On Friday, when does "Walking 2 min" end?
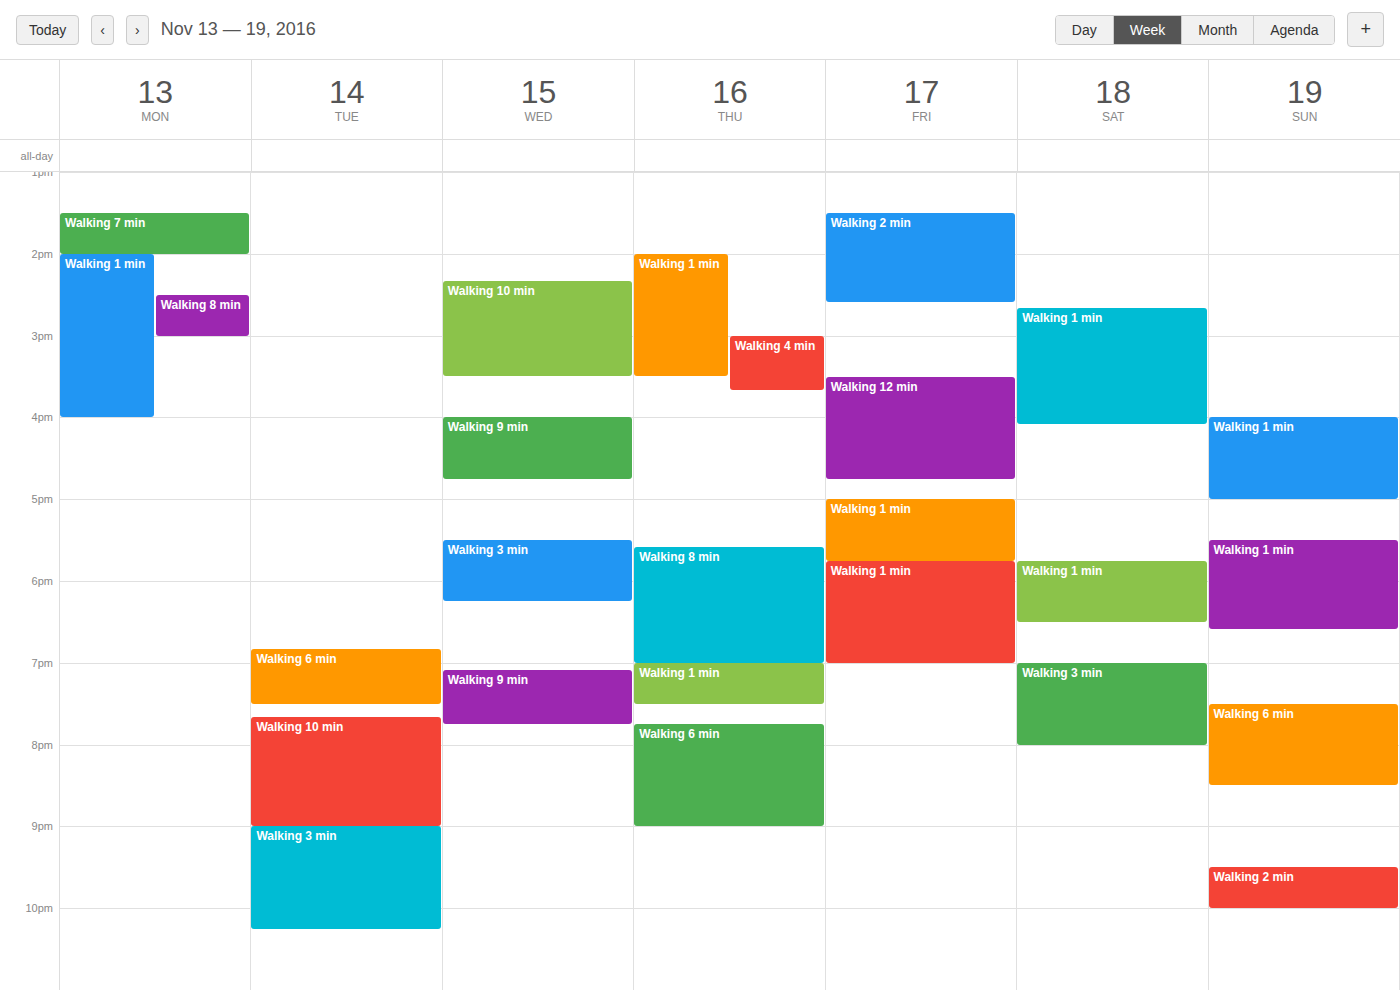
14:35